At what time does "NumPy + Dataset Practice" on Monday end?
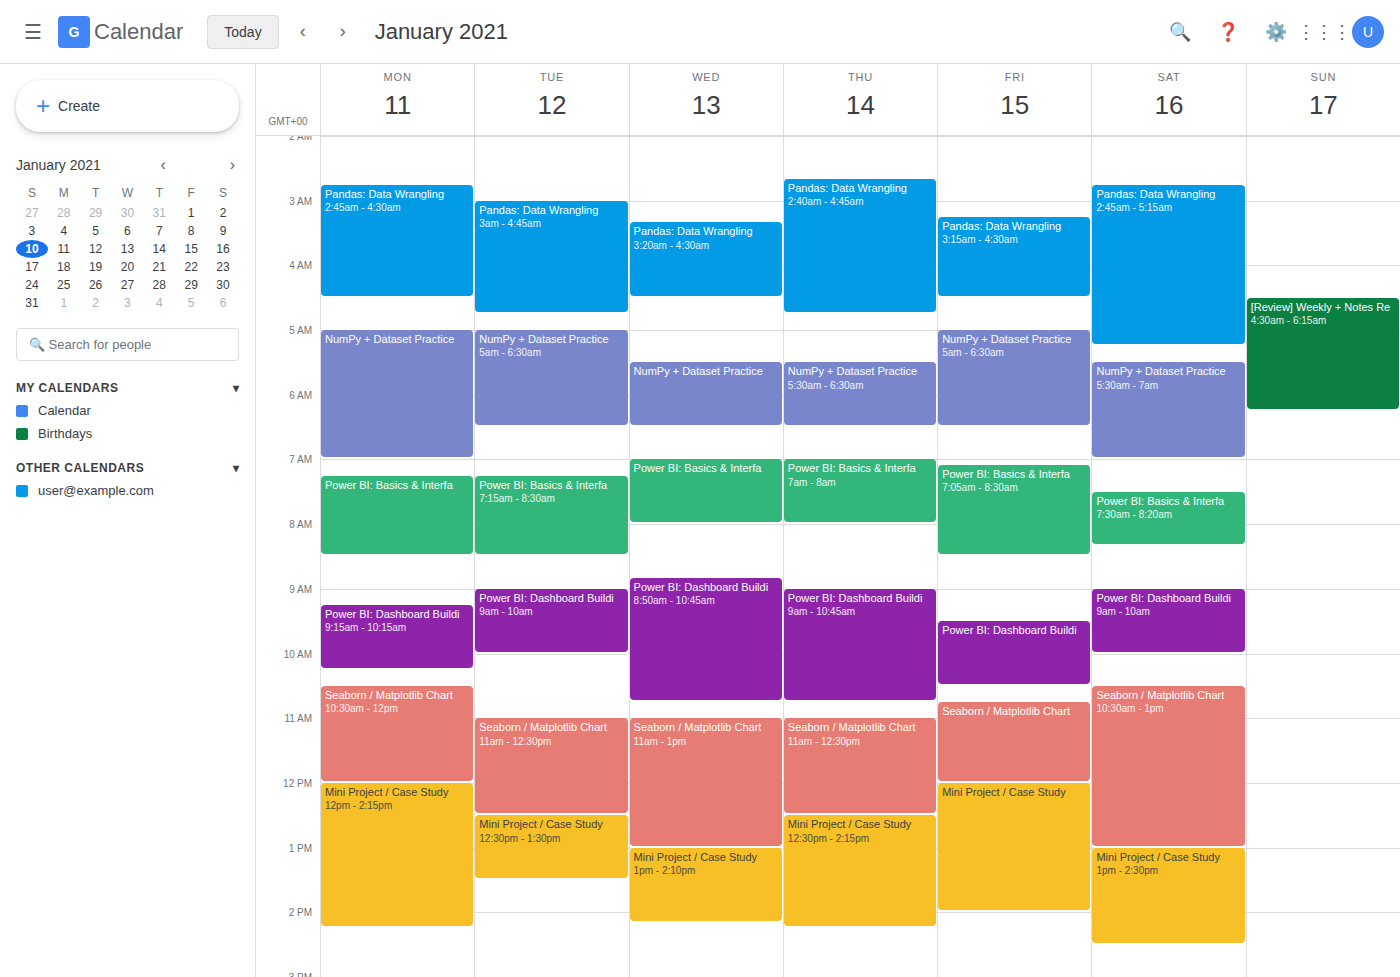
7:00 AM